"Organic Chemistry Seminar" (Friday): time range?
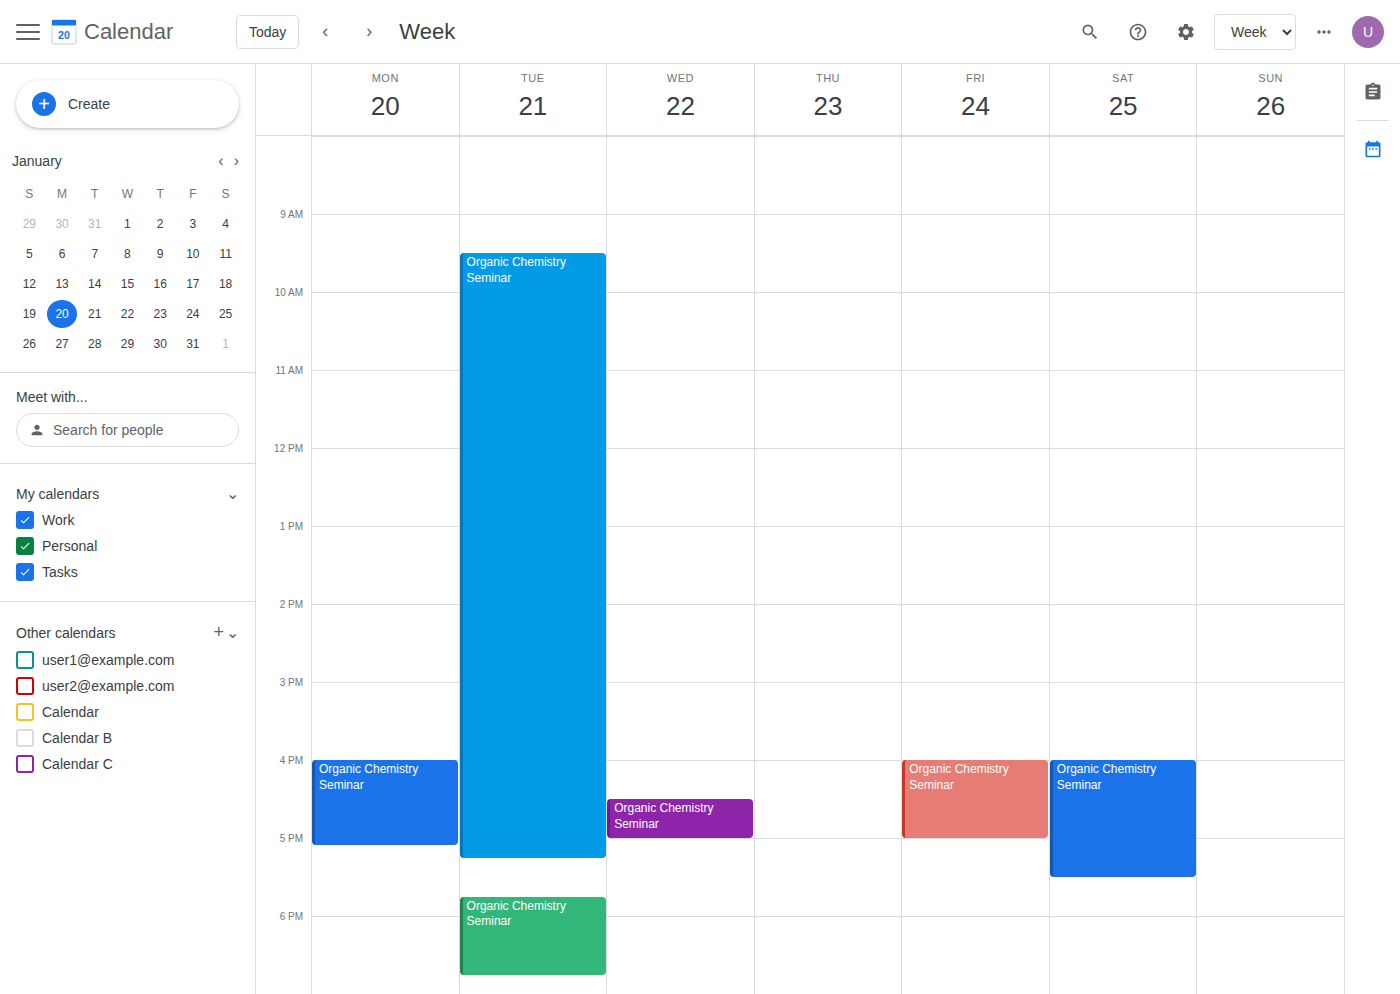
4:00 PM to 5:00 PM